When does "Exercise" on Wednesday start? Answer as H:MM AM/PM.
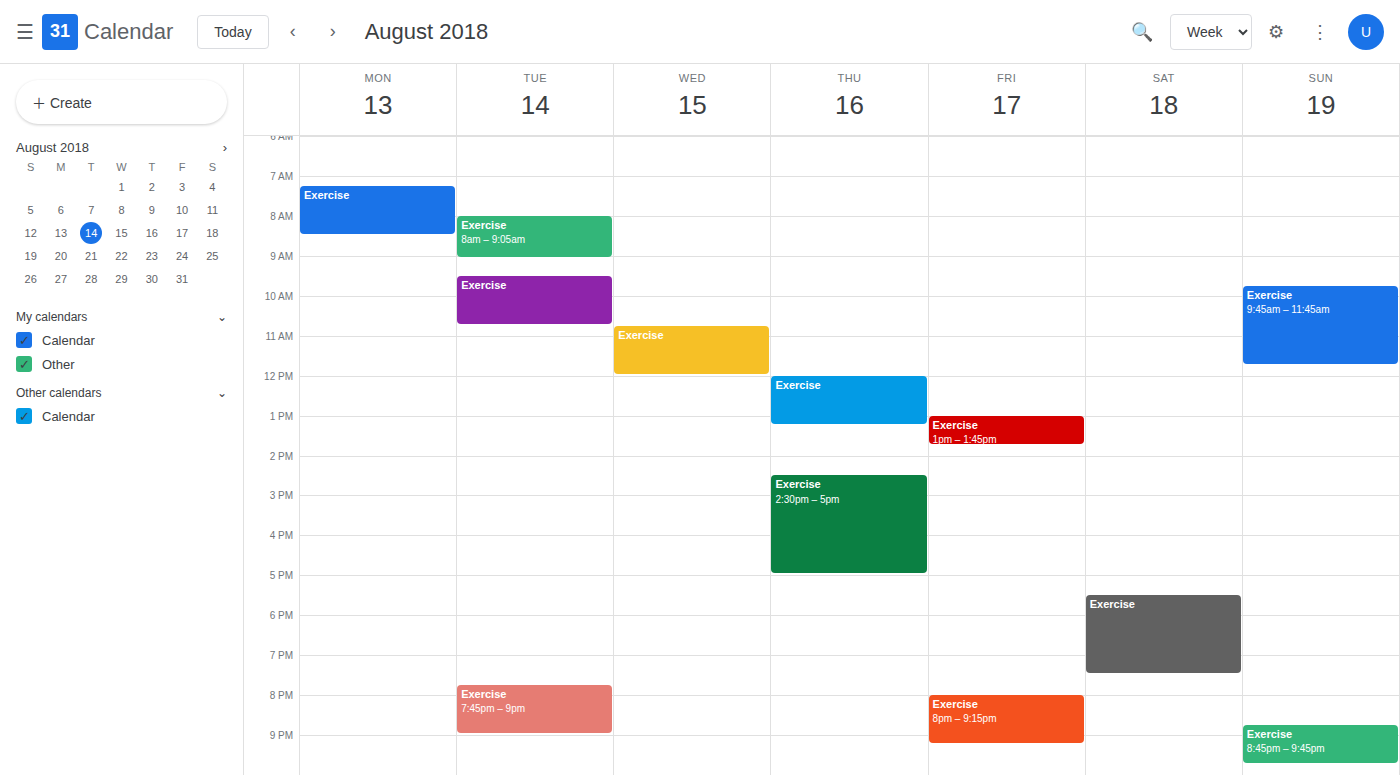
10:45 AM